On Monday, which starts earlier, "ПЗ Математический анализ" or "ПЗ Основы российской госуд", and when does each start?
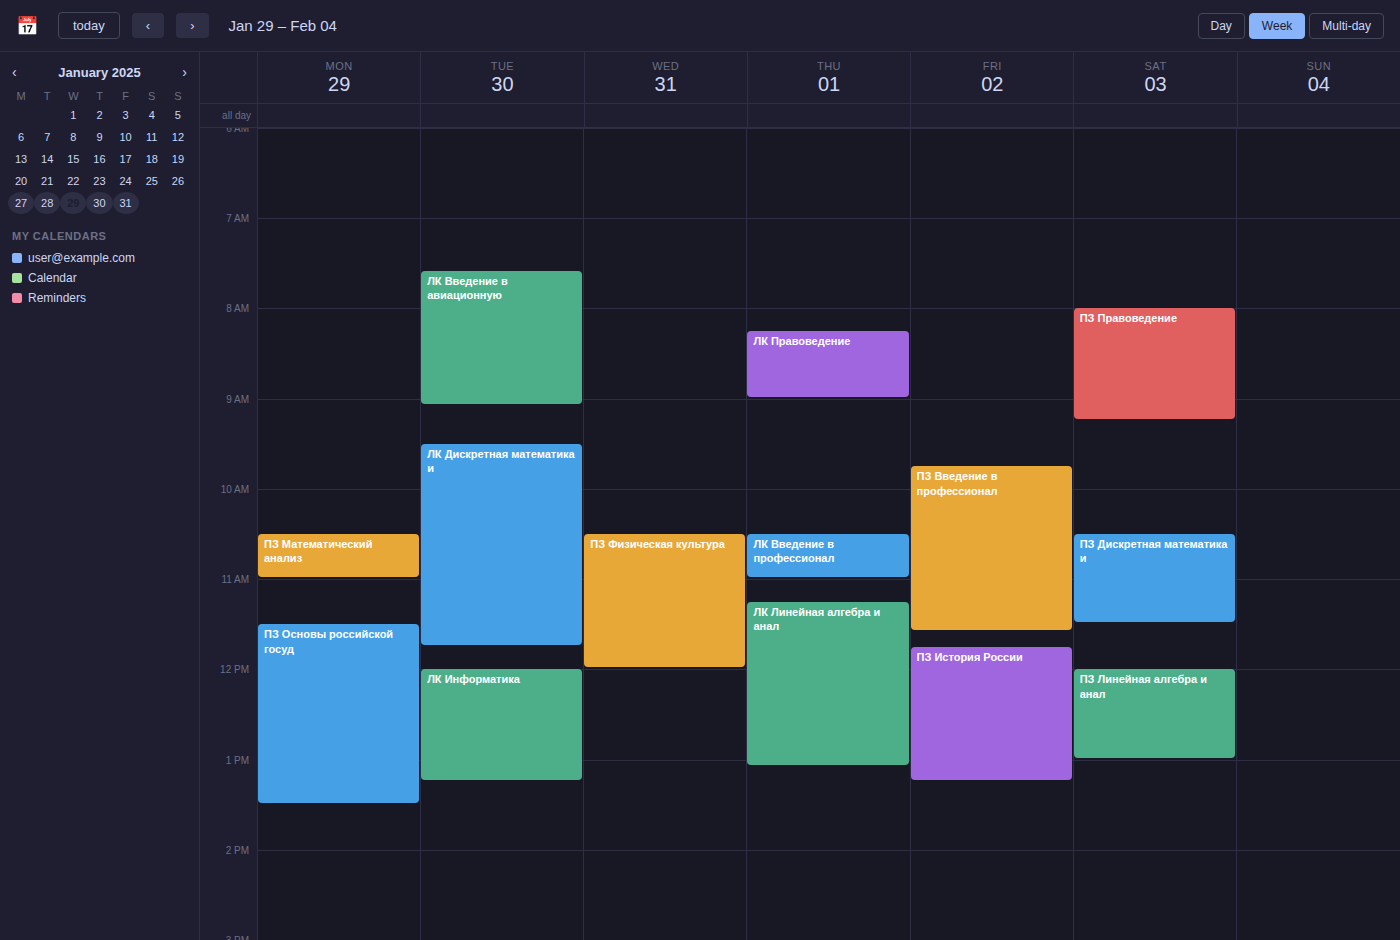
"ПЗ Математический анализ" 10:30; "ПЗ Основы российской госуд" 11:30.